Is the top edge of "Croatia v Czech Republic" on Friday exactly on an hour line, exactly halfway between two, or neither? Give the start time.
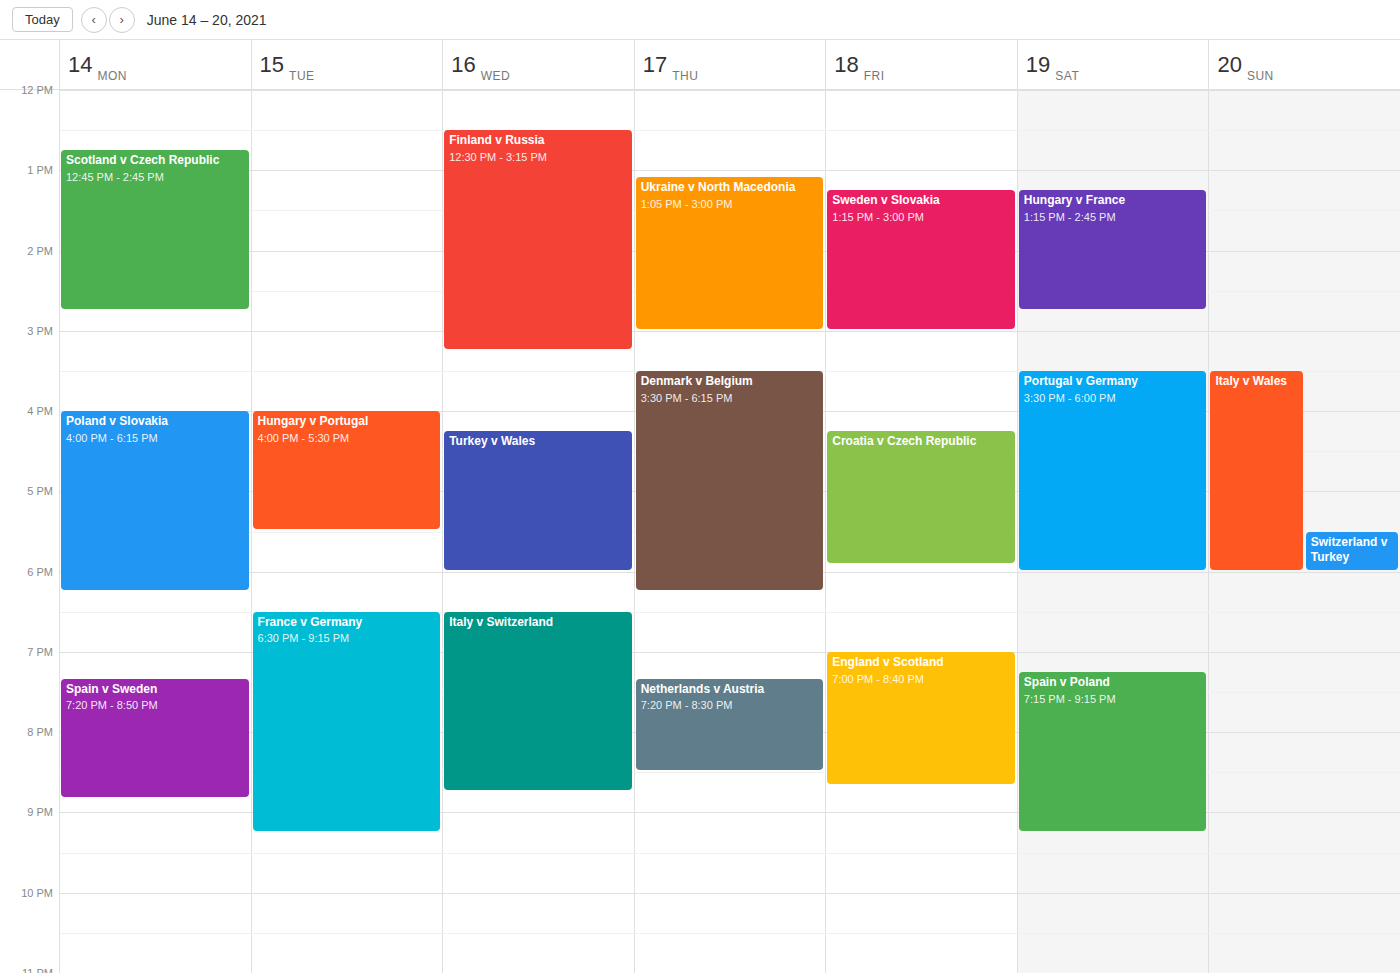
4:15 PM -- neither: a quarter of the way from the 4 PM line to the 5 PM line.